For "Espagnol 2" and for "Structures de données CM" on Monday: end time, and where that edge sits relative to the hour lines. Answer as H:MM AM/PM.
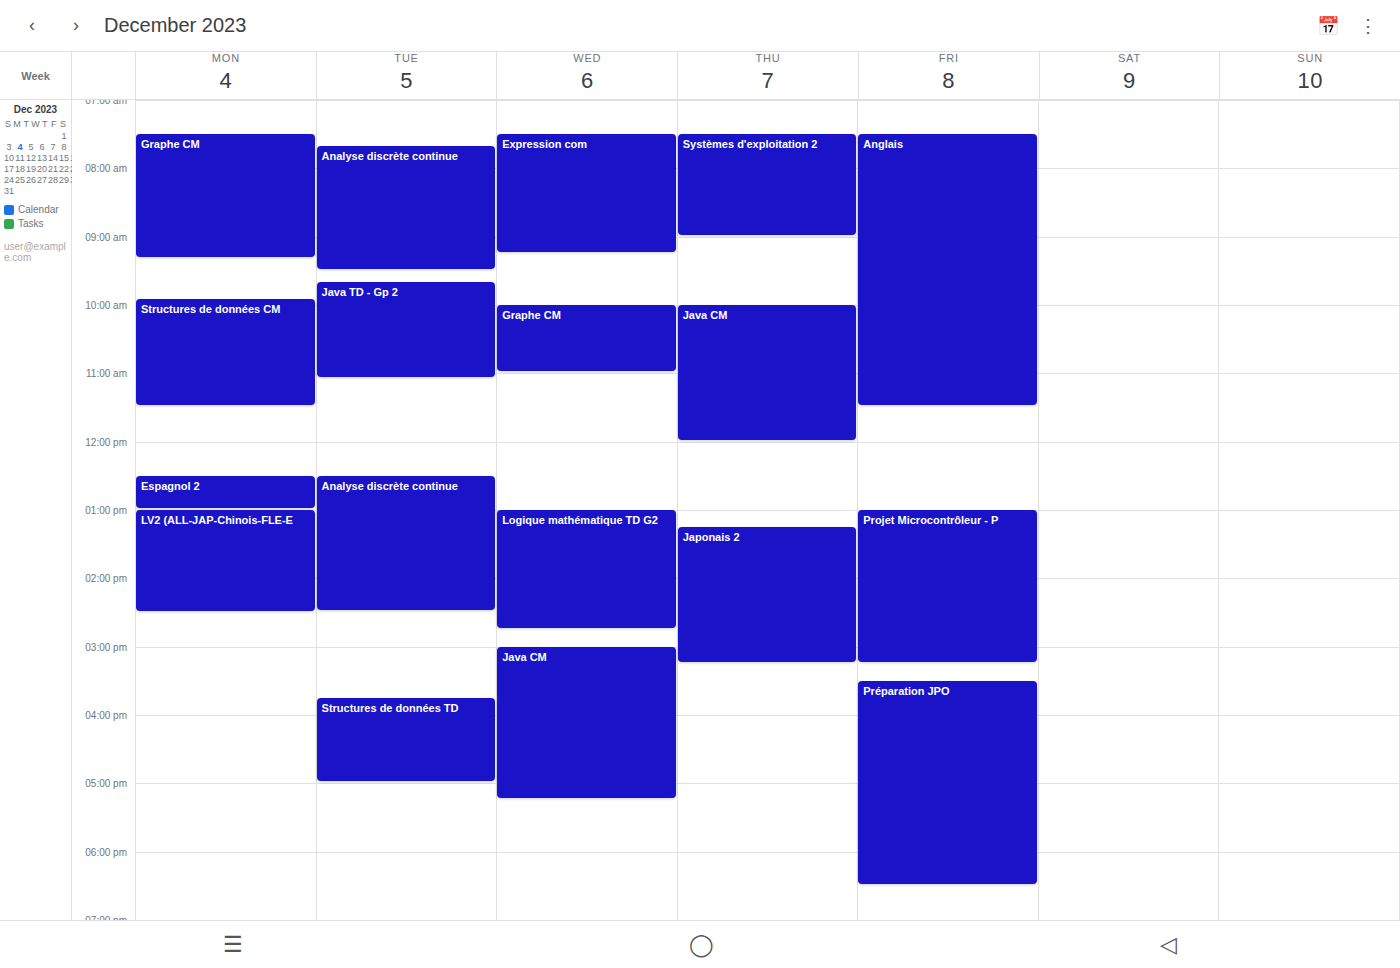
"Espagnol 2": 1:00 PM, exactly on the 1 PM line. "Structures de données CM": 11:30 AM, halfway between the 11 AM and 12 PM lines.